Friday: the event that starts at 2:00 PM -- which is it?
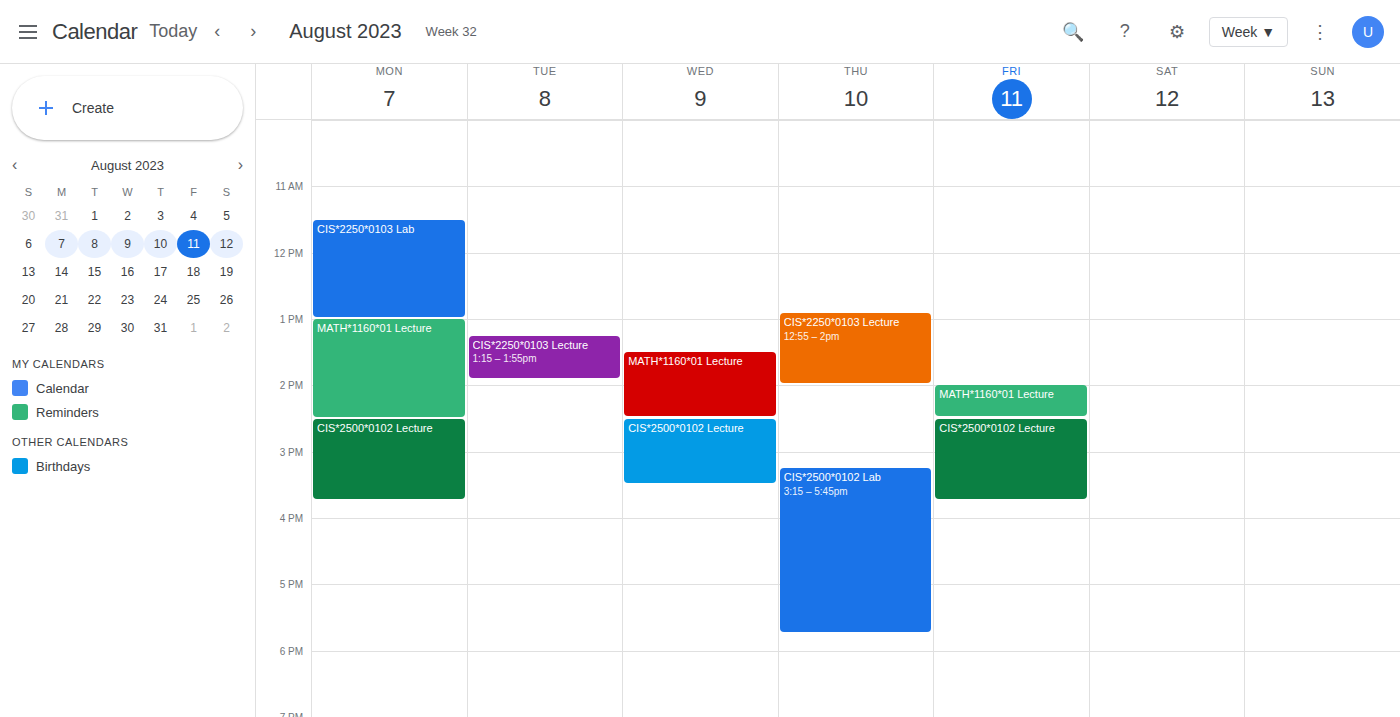
"MATH*1160*01 Lecture"